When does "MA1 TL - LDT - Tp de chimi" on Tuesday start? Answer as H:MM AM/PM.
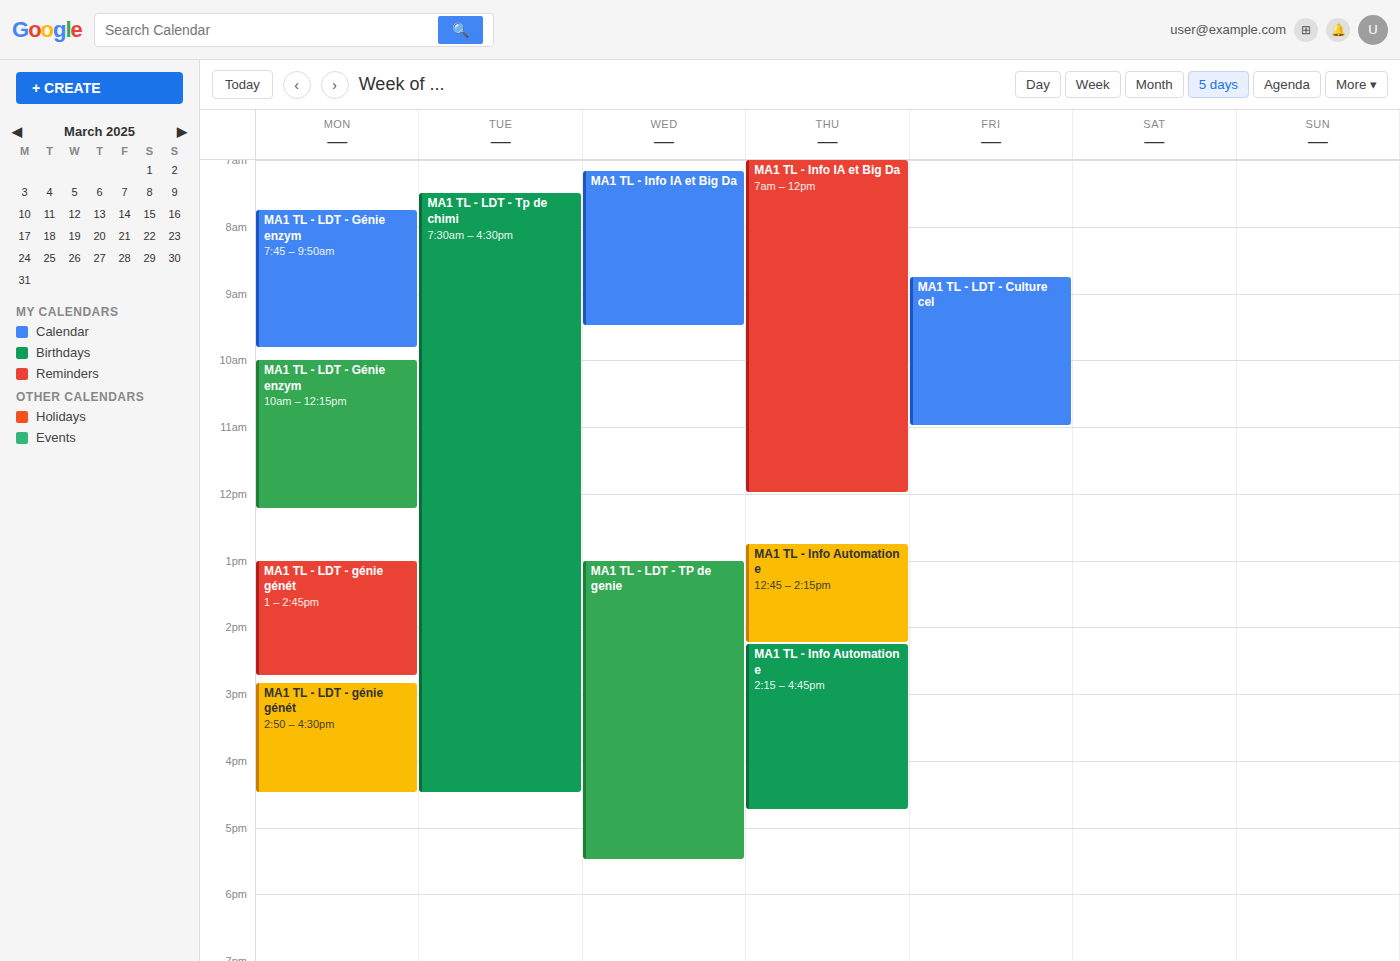
7:30 AM